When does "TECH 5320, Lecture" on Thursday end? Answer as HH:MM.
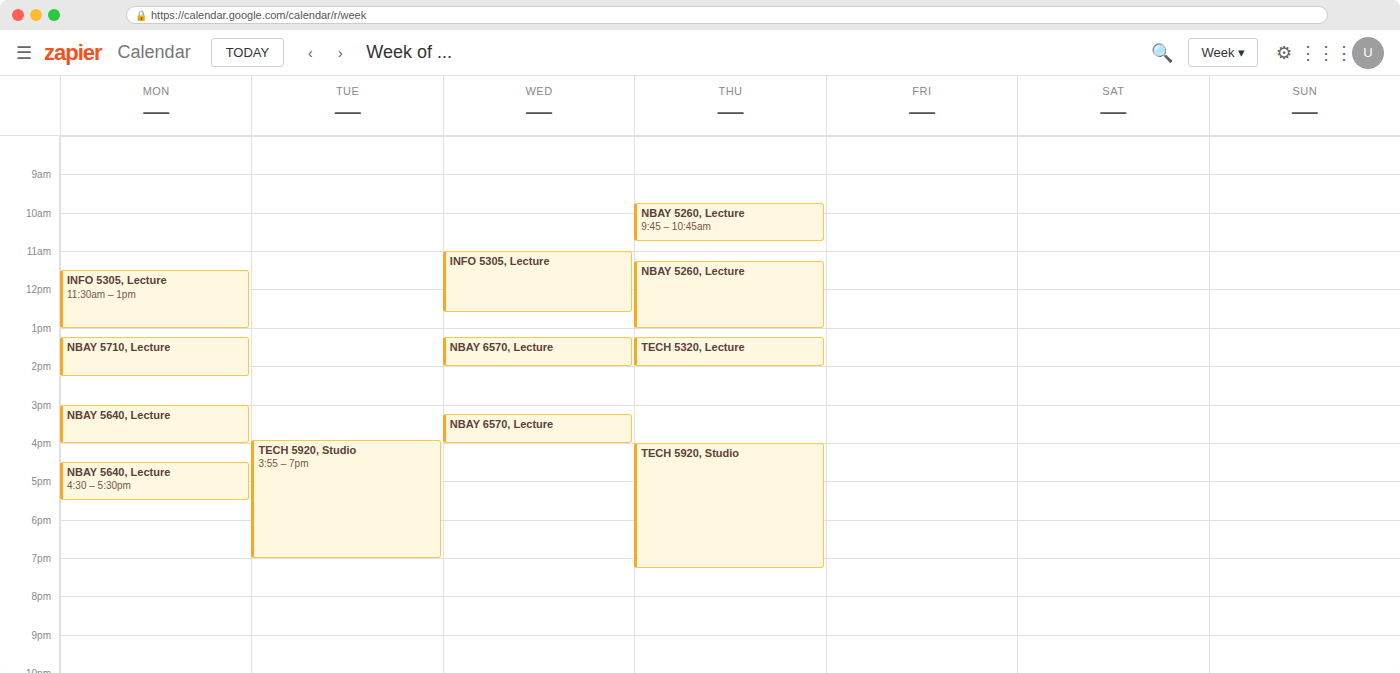
14:00